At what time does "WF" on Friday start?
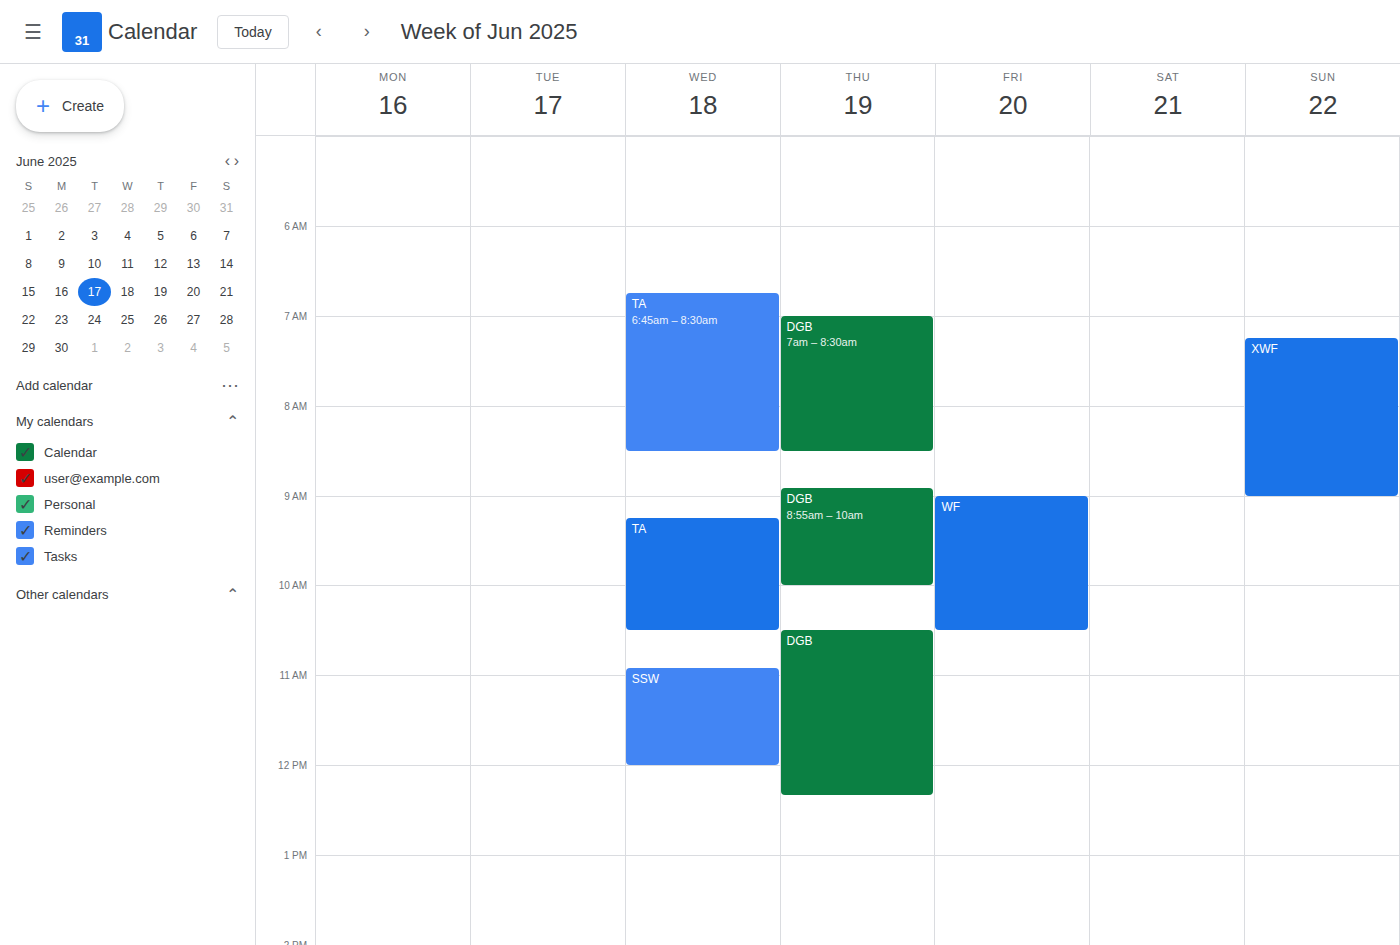
9:00 AM